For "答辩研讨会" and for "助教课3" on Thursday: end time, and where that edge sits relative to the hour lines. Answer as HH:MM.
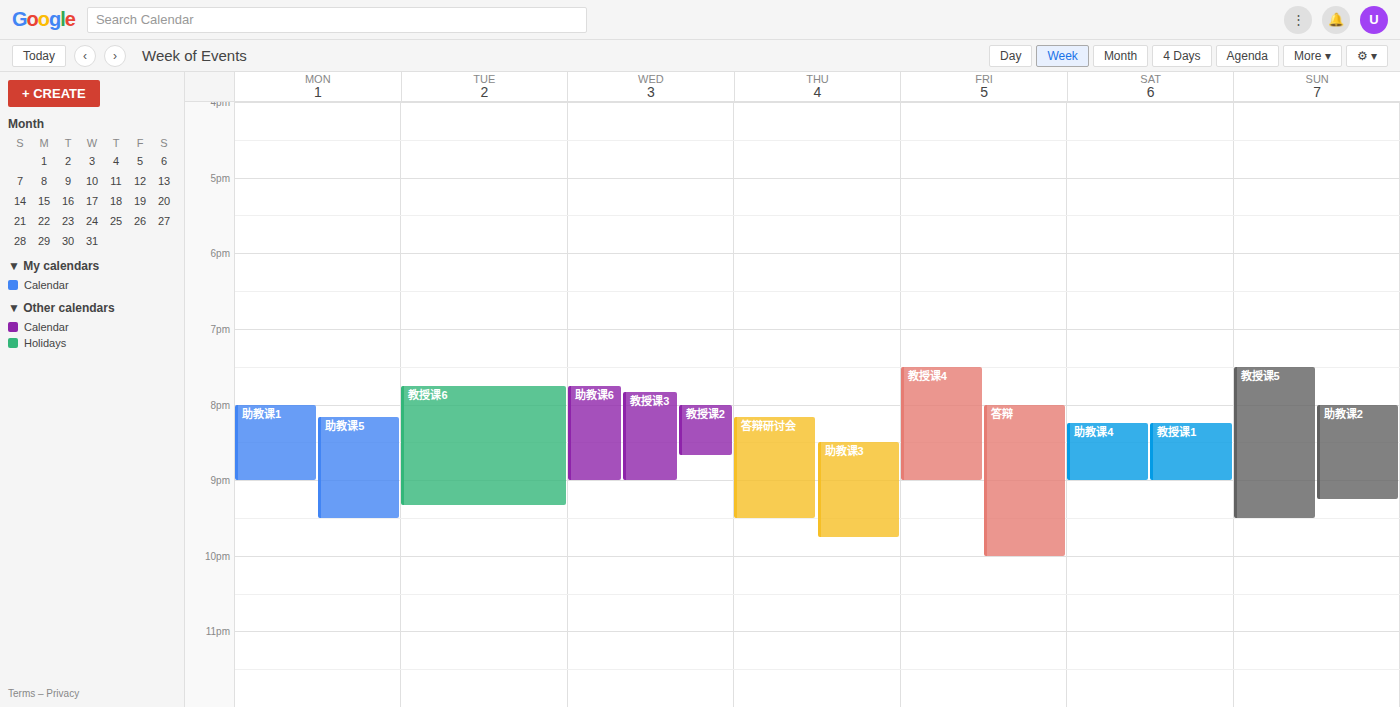
"答辩研讨会": 21:30, halfway between the 21:00 and 22:00 lines. "助教课3": 21:45, neither: three quarters of the way from the 21:00 line to the 22:00 line.